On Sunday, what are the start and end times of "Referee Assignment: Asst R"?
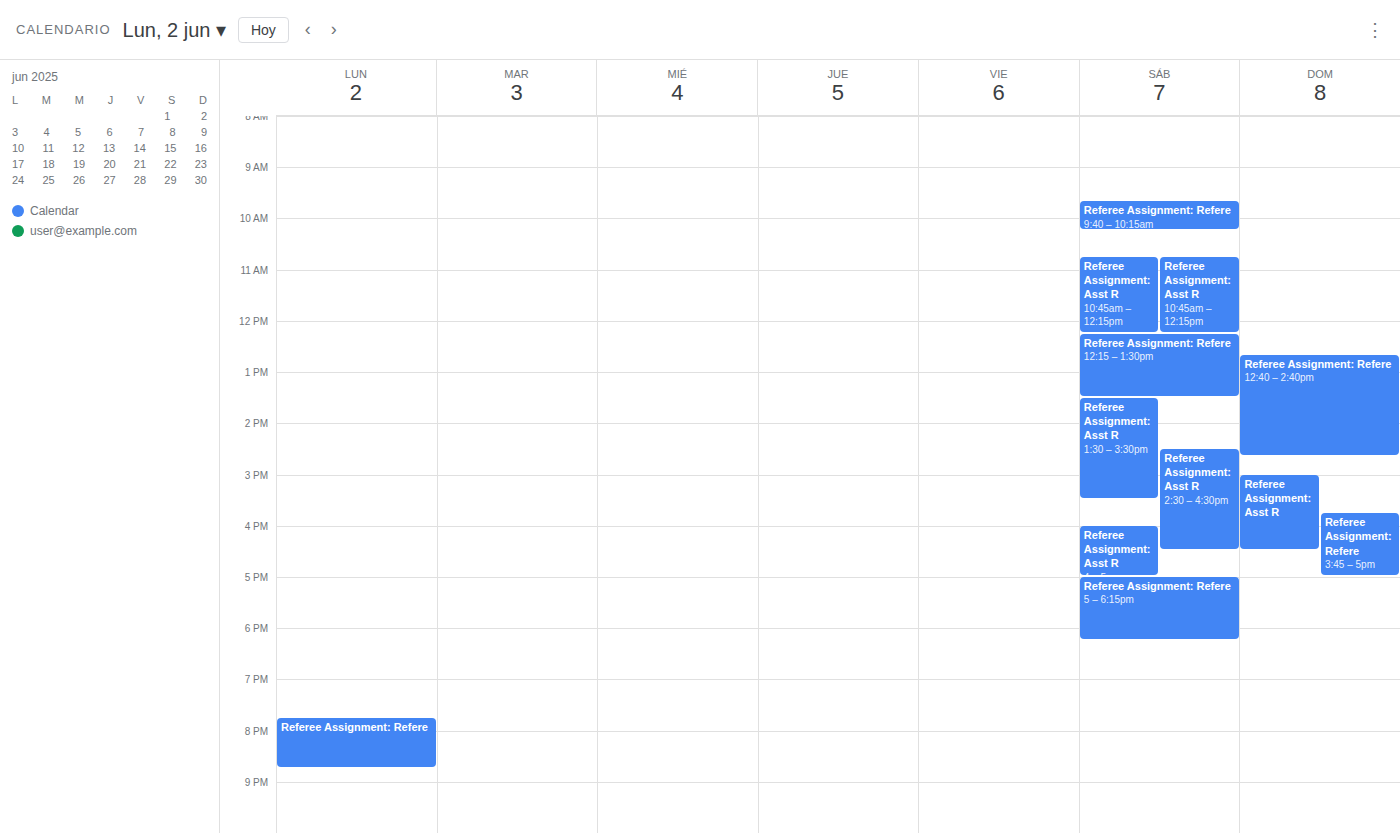
15:00 to 16:30